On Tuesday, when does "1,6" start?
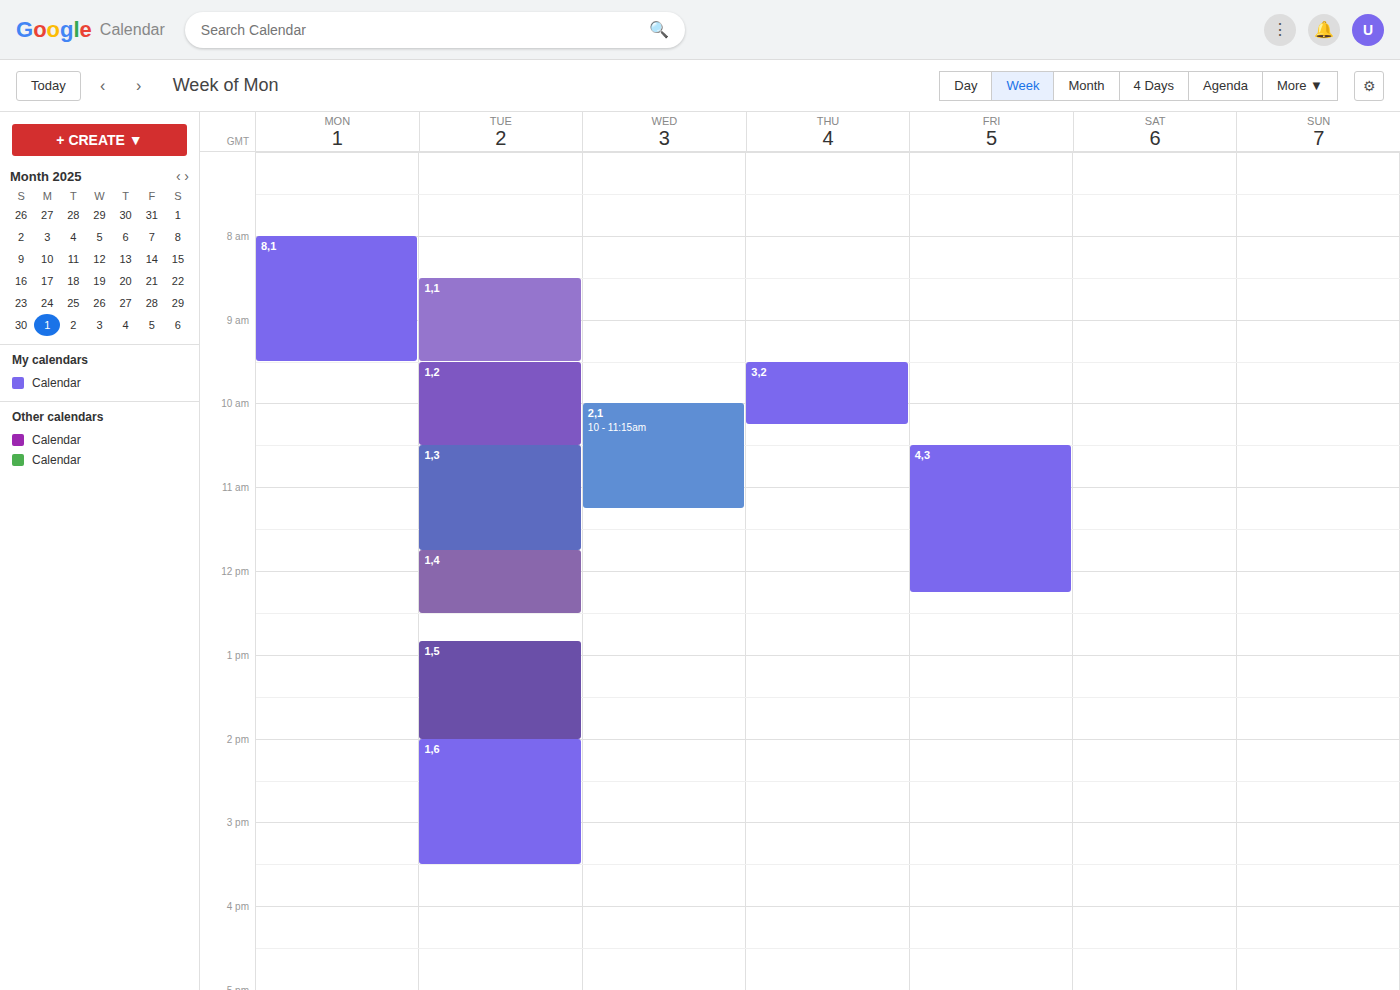
2:00 PM